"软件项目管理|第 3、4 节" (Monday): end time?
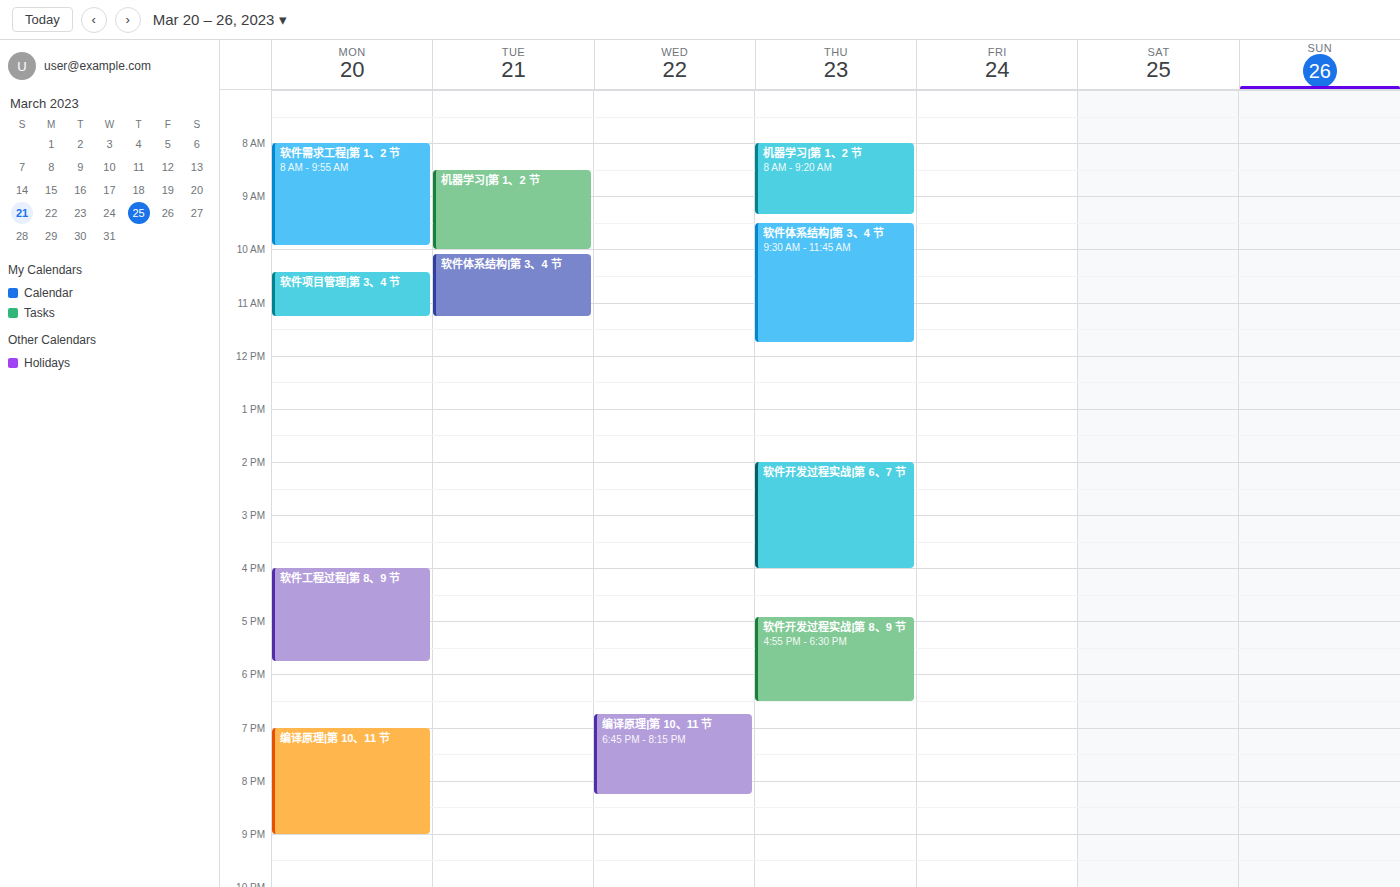
11:15 AM